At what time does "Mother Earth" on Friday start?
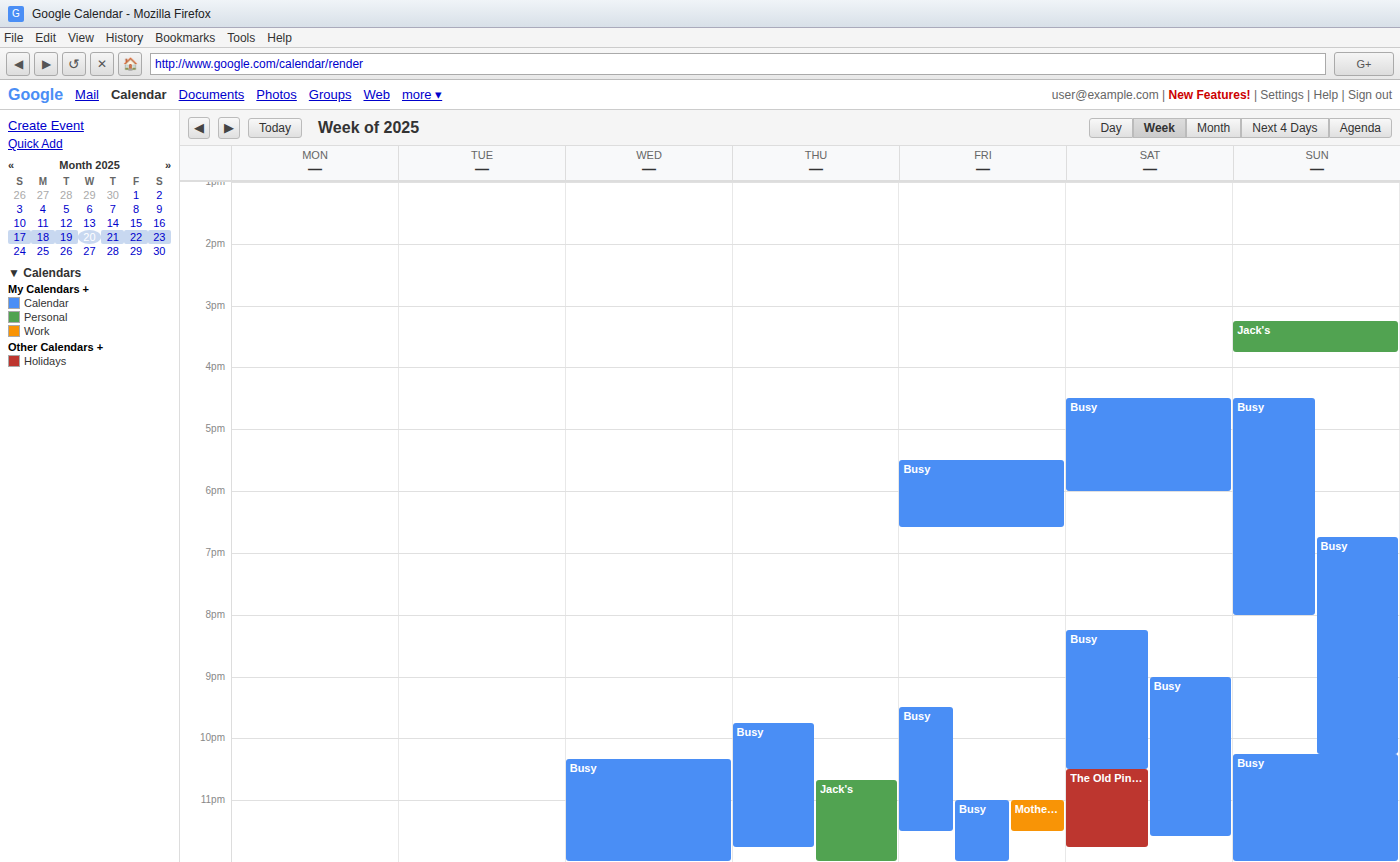
11:00 PM